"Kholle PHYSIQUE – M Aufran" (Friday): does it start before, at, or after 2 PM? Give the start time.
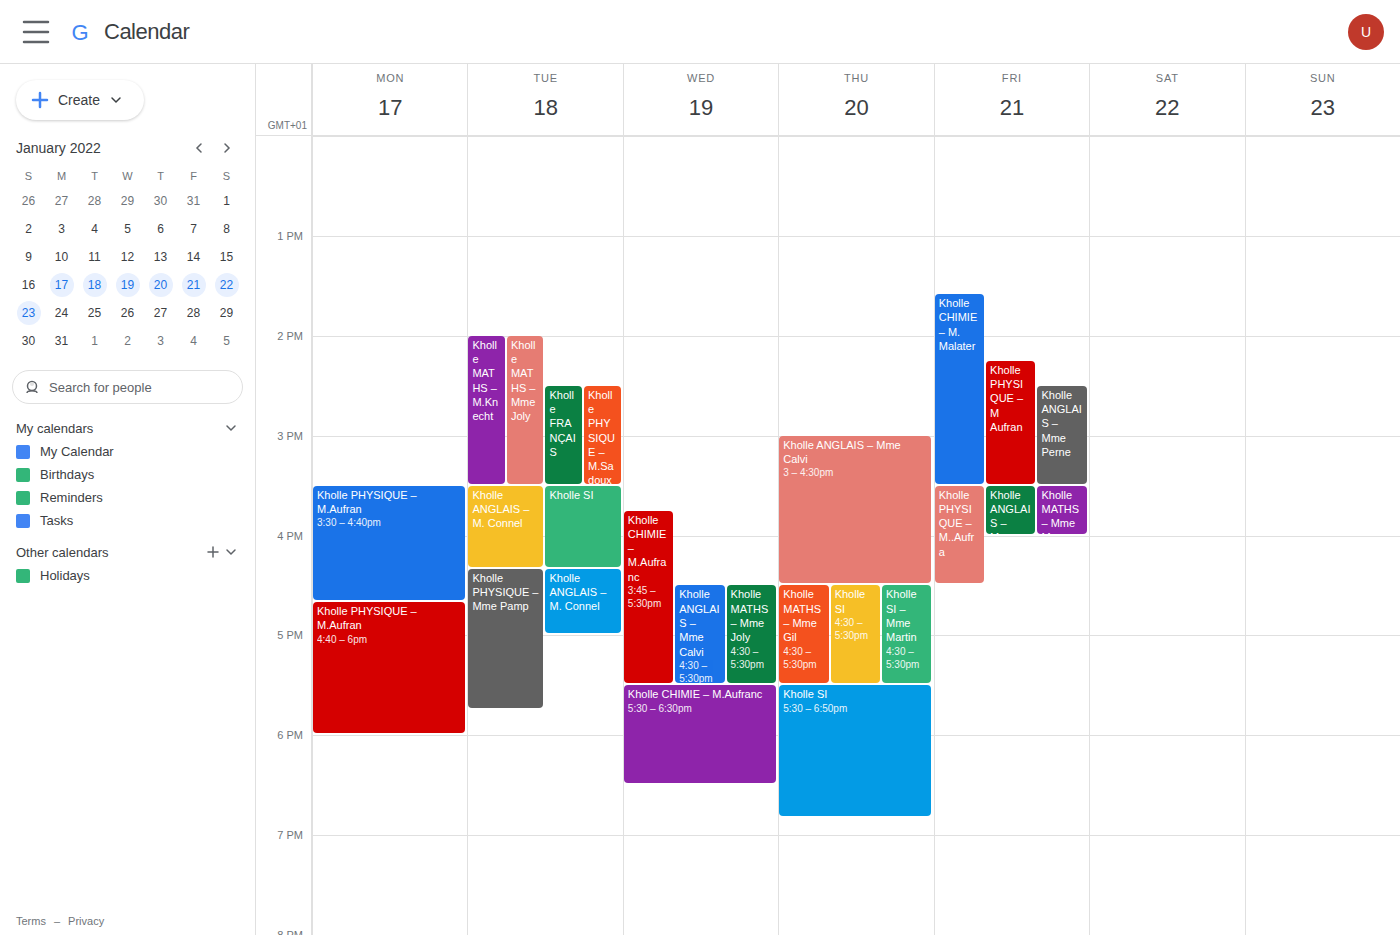
2:15 PM -- after 2 PM, 15 minutes below the 2 PM line.